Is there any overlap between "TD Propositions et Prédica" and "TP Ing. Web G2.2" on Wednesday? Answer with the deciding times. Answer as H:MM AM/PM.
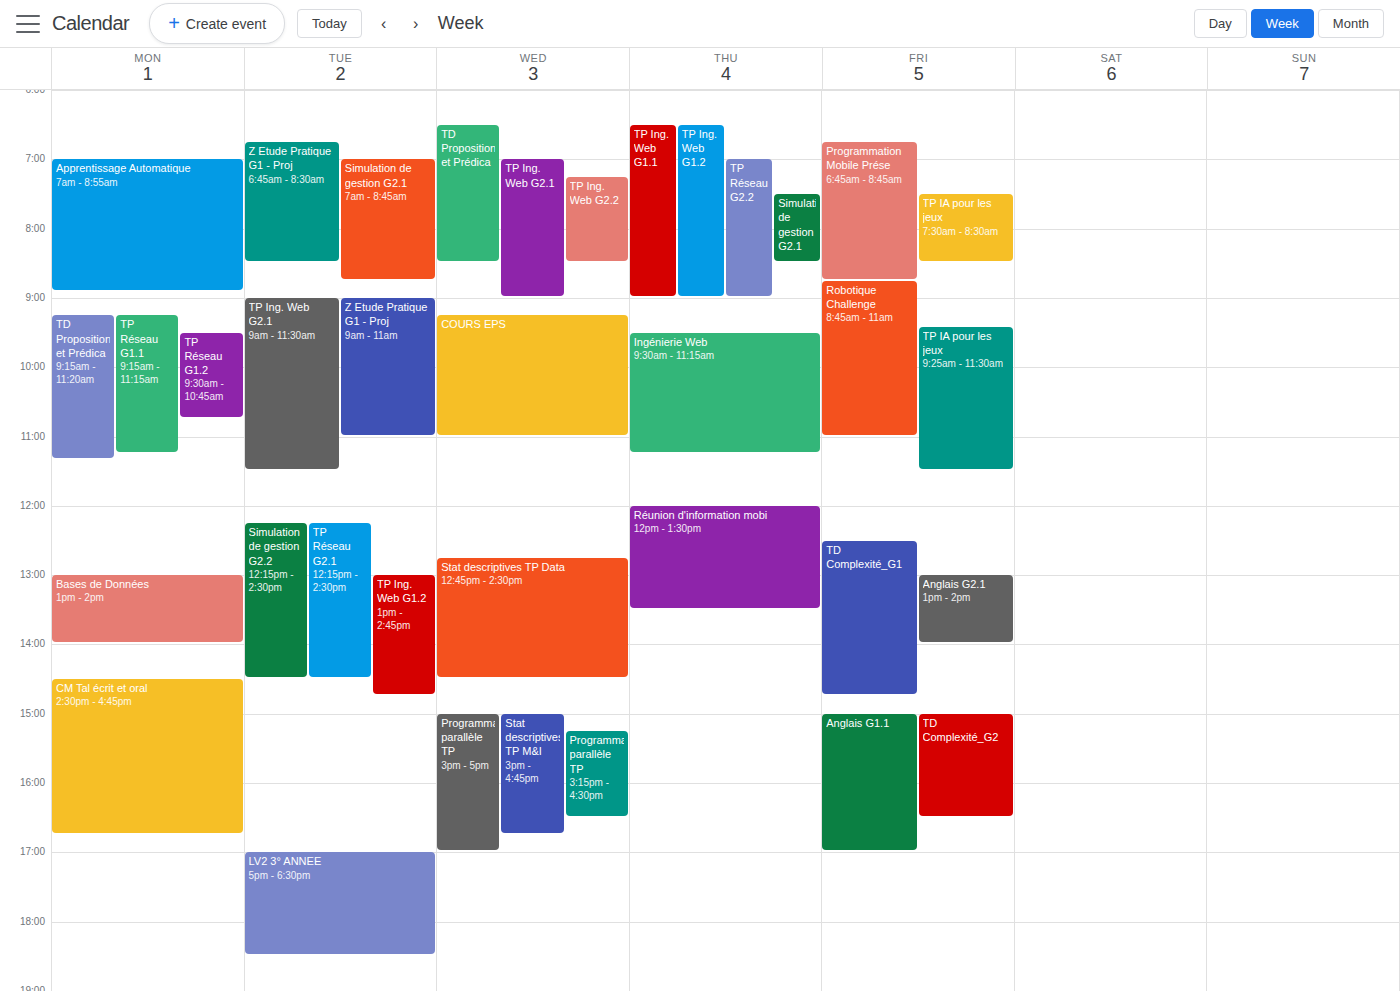
"TP Ing. Web G2.2" starts at 7:15 AM, before "TD Propositions et Prédica" ends at 8:30 AM -- they overlap.